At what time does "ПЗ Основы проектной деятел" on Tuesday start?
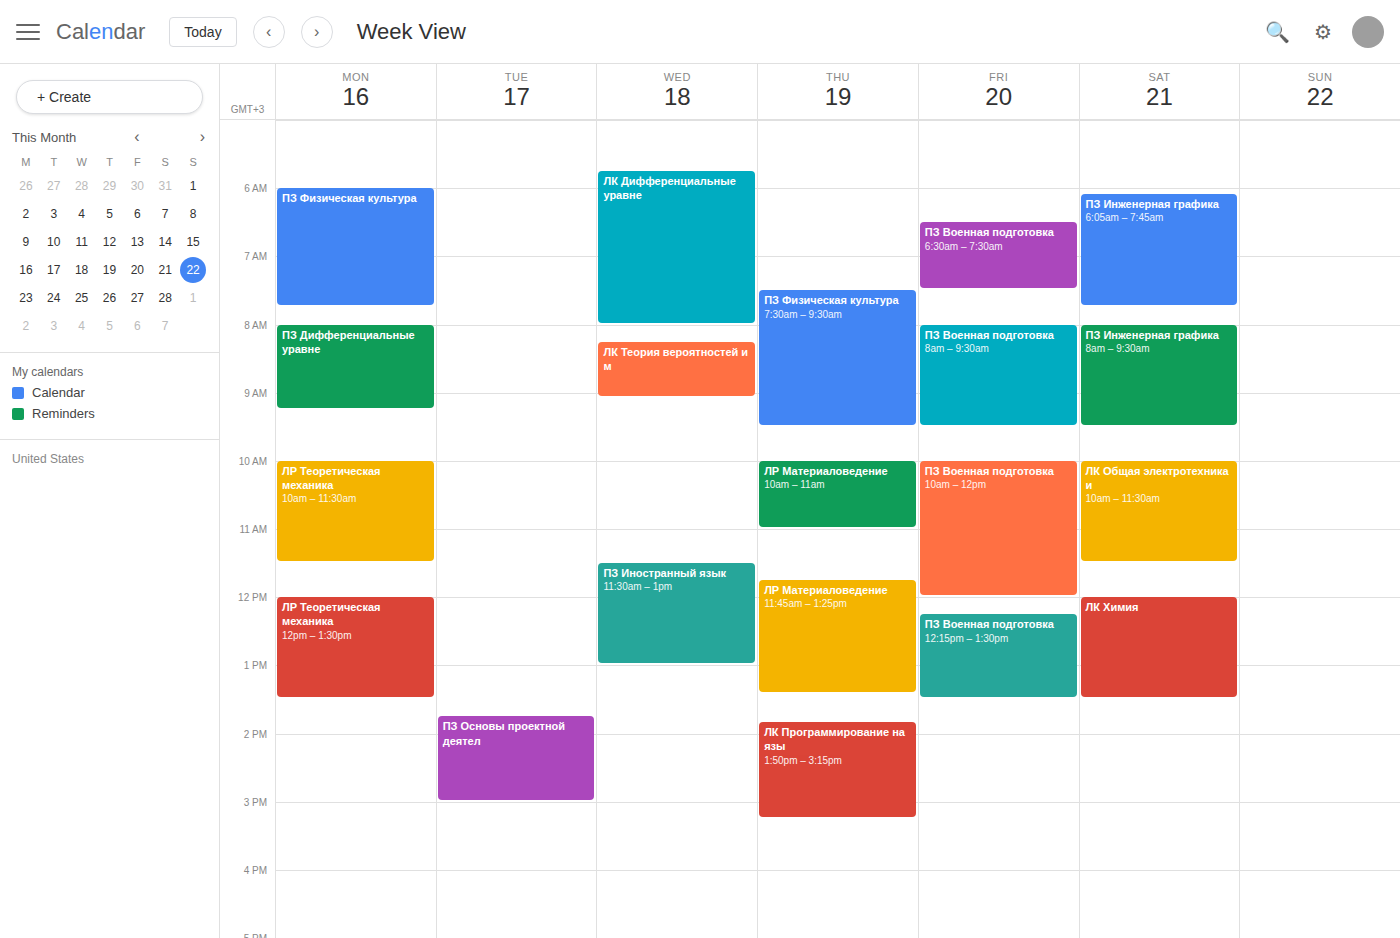
1:45 PM